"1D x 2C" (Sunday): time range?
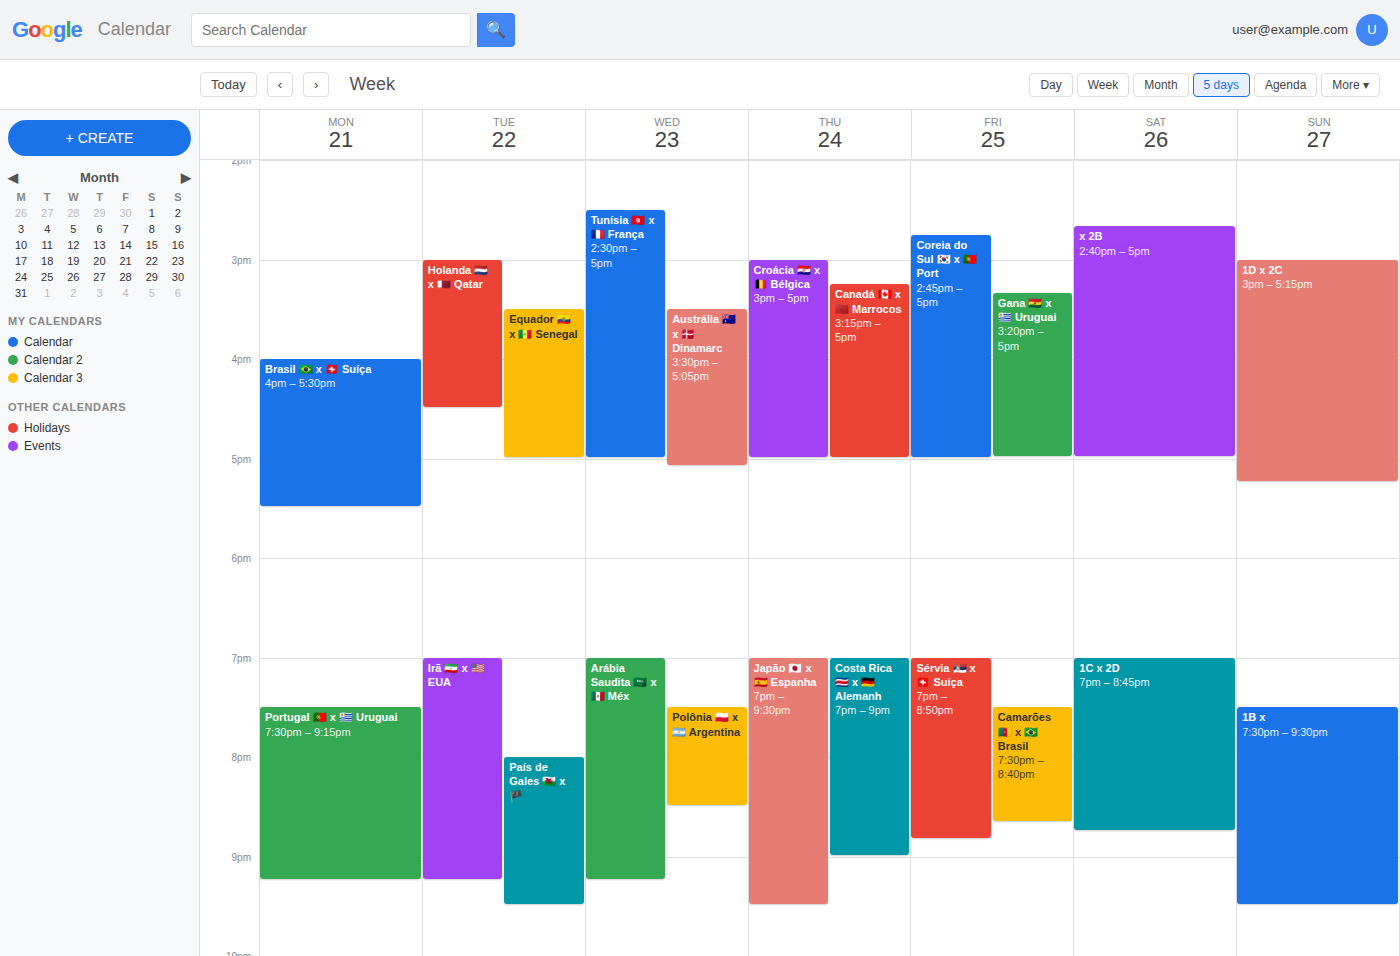
15:00 to 17:15